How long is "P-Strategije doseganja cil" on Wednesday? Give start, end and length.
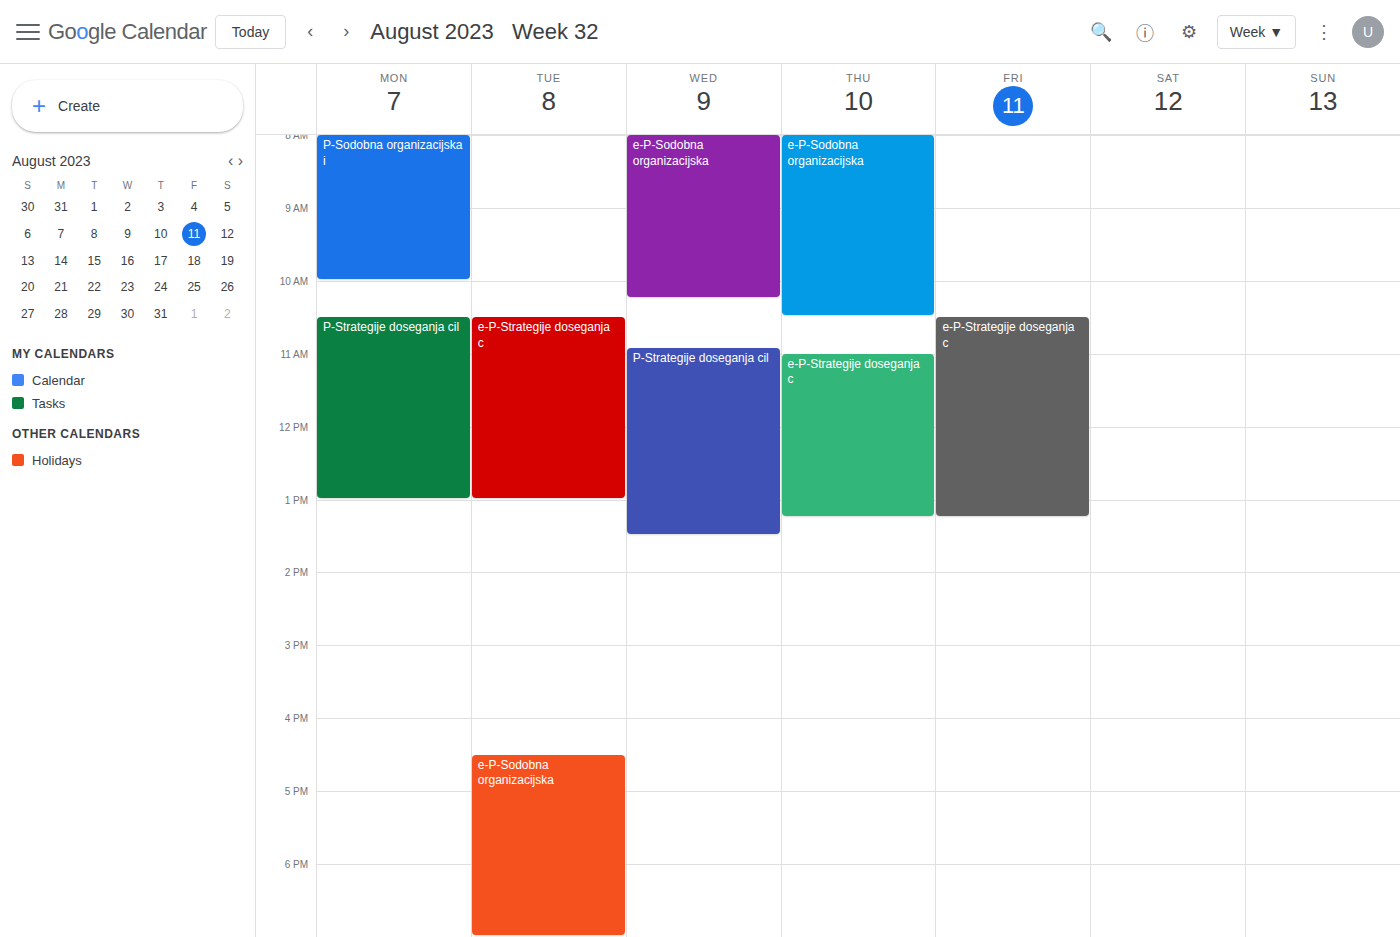
10:55 AM to 1:30 PM, 2 hours 35 minutes